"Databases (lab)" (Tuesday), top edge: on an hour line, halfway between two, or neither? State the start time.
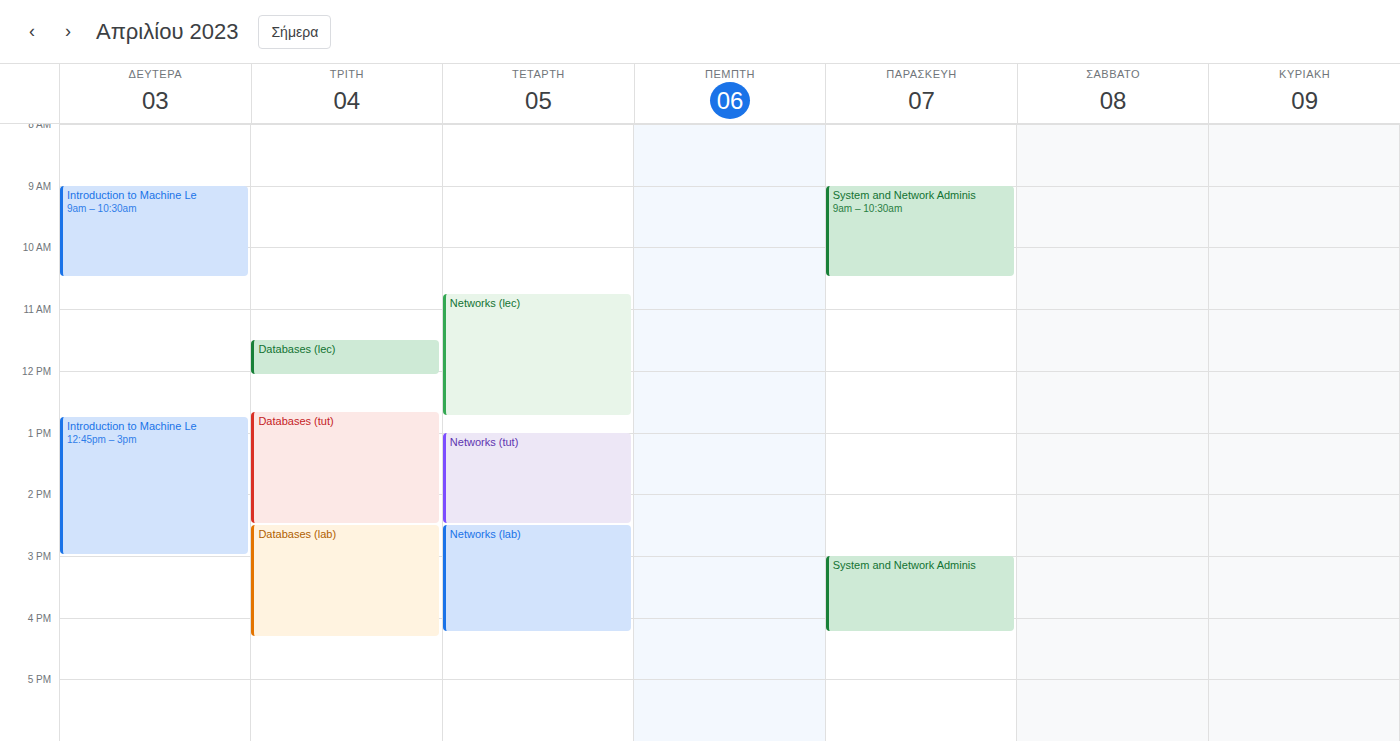
14:30 -- halfway between the 14:00 and 15:00 lines.